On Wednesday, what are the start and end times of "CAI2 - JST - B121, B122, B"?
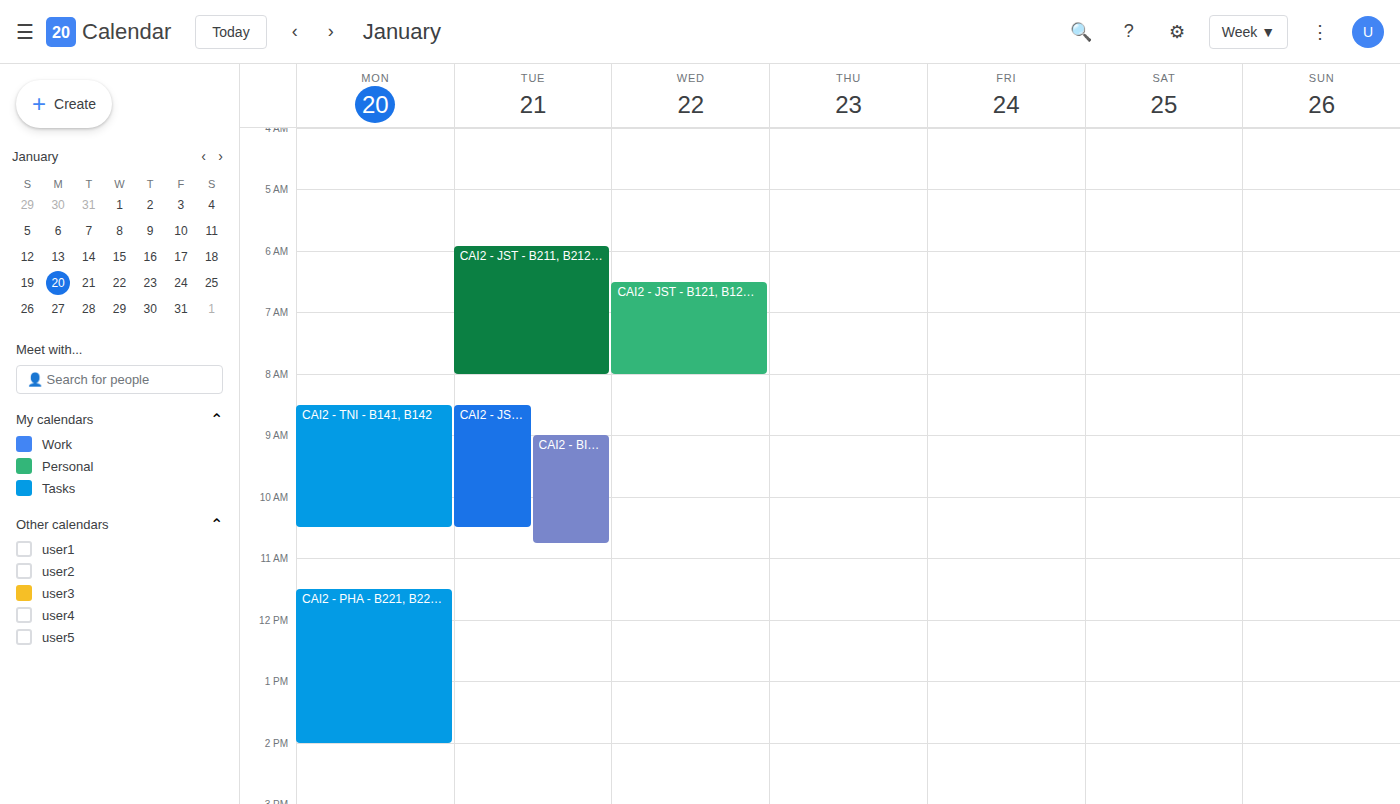
06:30 to 08:00